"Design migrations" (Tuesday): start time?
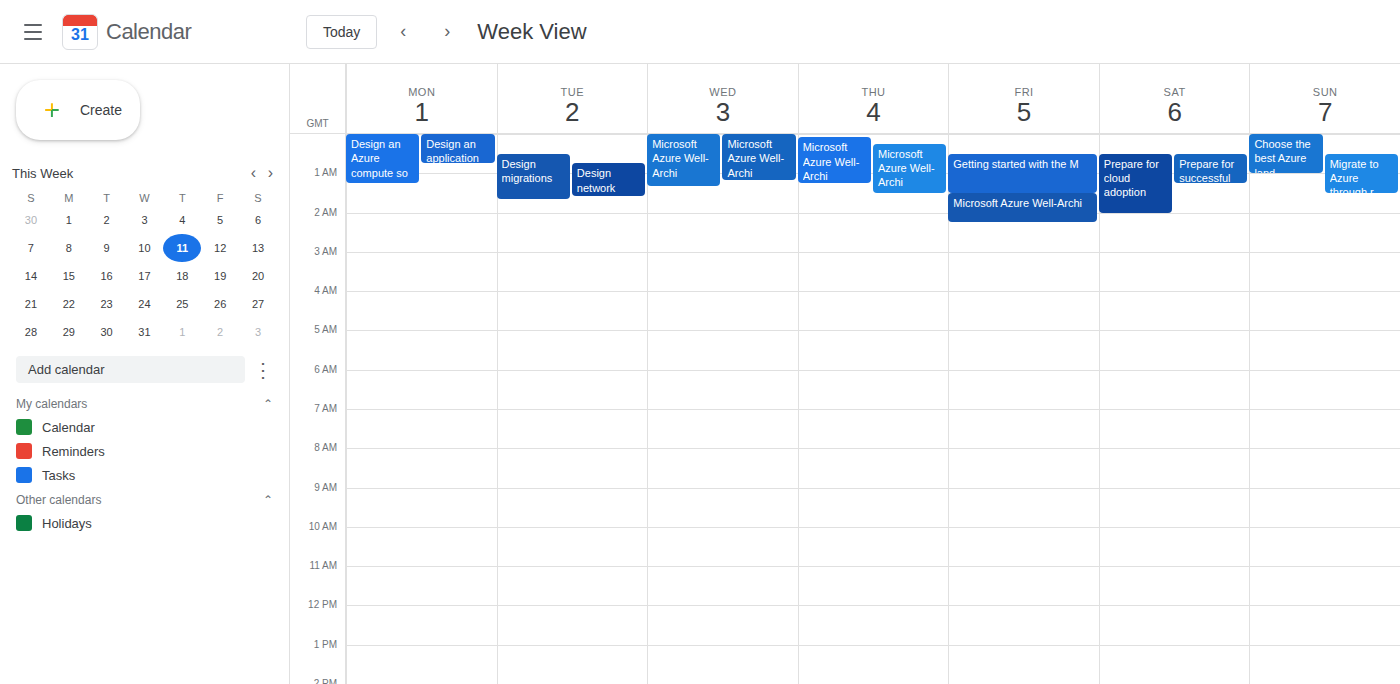
12:30 AM